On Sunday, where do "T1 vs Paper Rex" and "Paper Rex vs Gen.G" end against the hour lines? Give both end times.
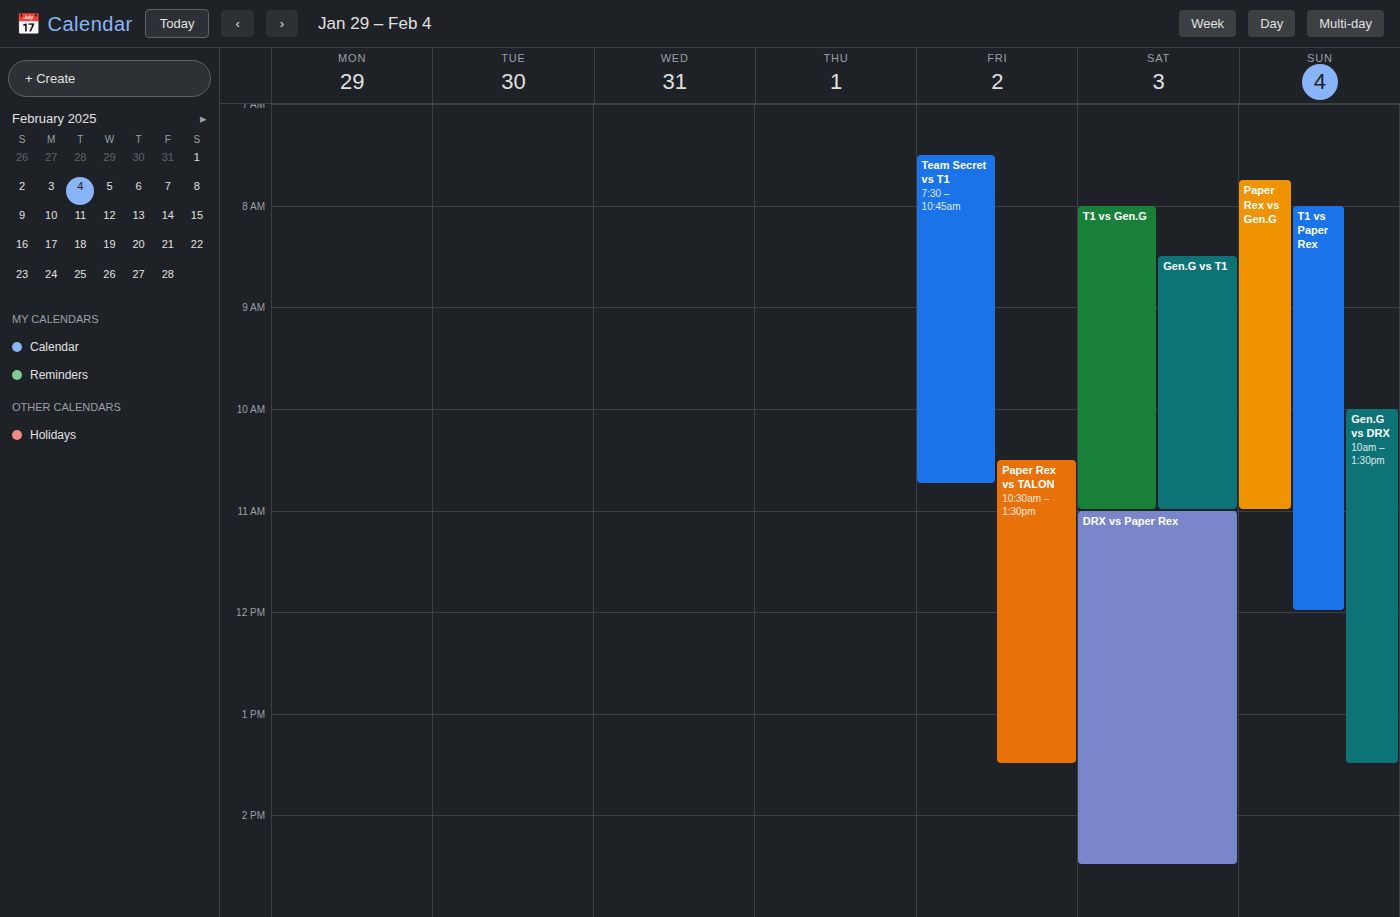
"T1 vs Paper Rex": 12:00 PM, exactly on the 12 PM line. "Paper Rex vs Gen.G": 11:00 AM, exactly on the 11 AM line.